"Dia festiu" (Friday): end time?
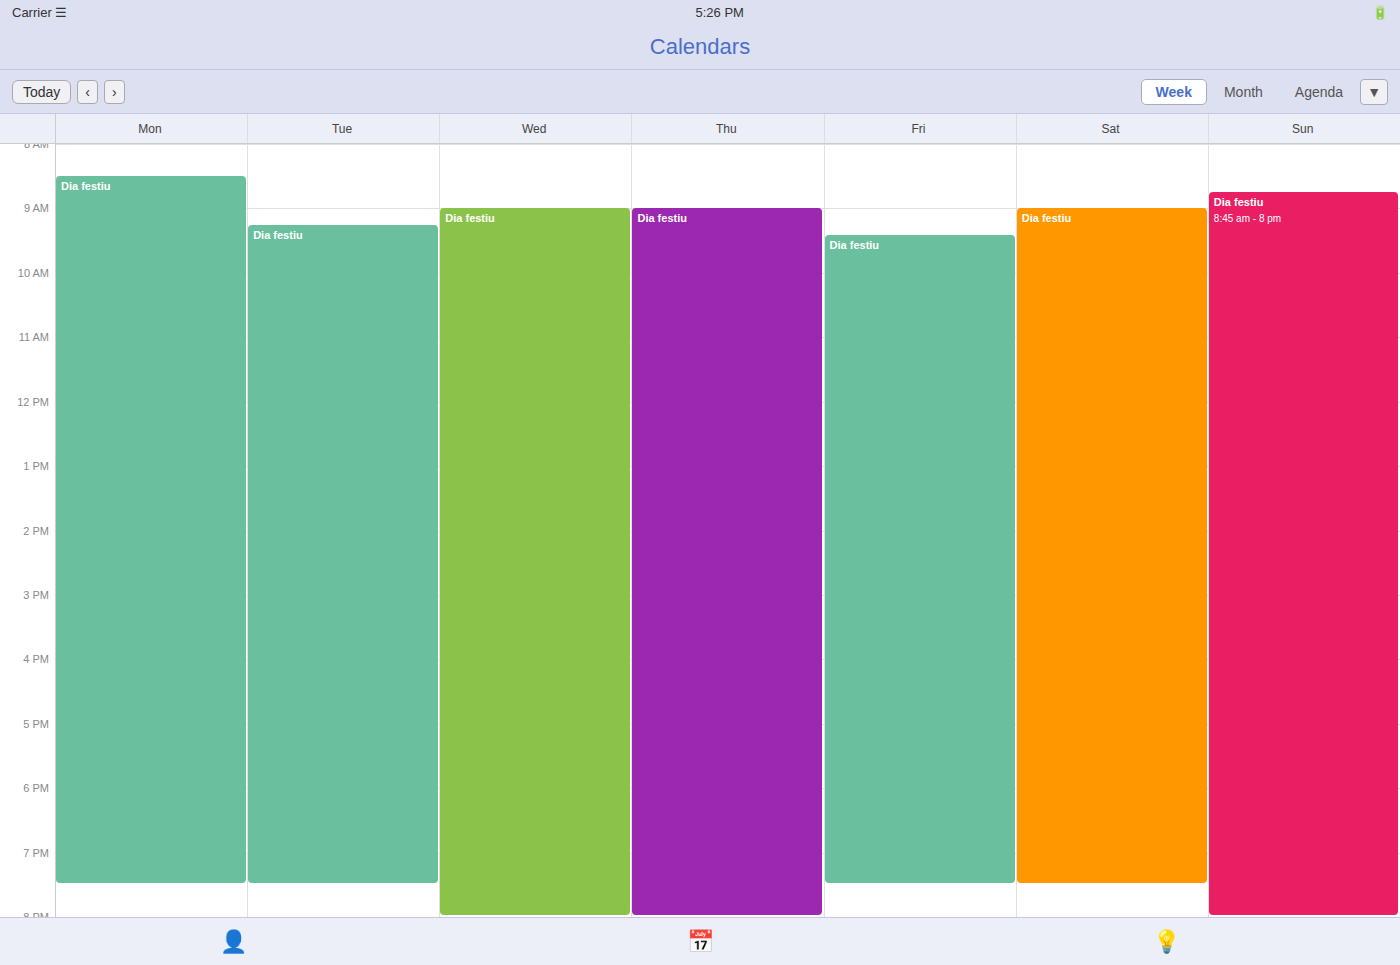
19:30